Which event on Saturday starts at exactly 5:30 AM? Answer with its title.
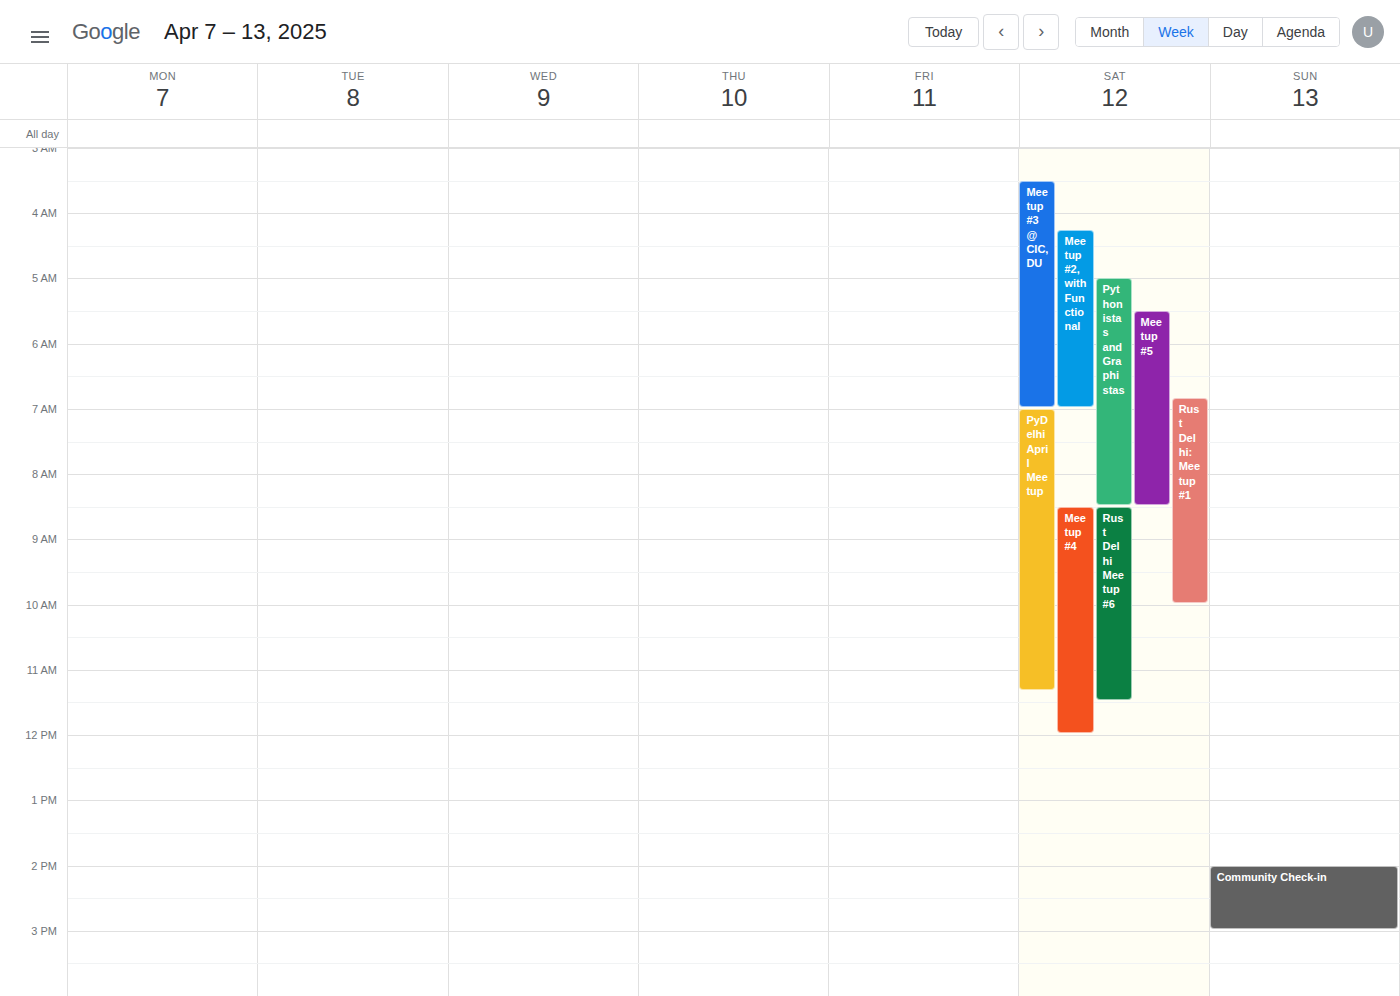
"Meetup #5"